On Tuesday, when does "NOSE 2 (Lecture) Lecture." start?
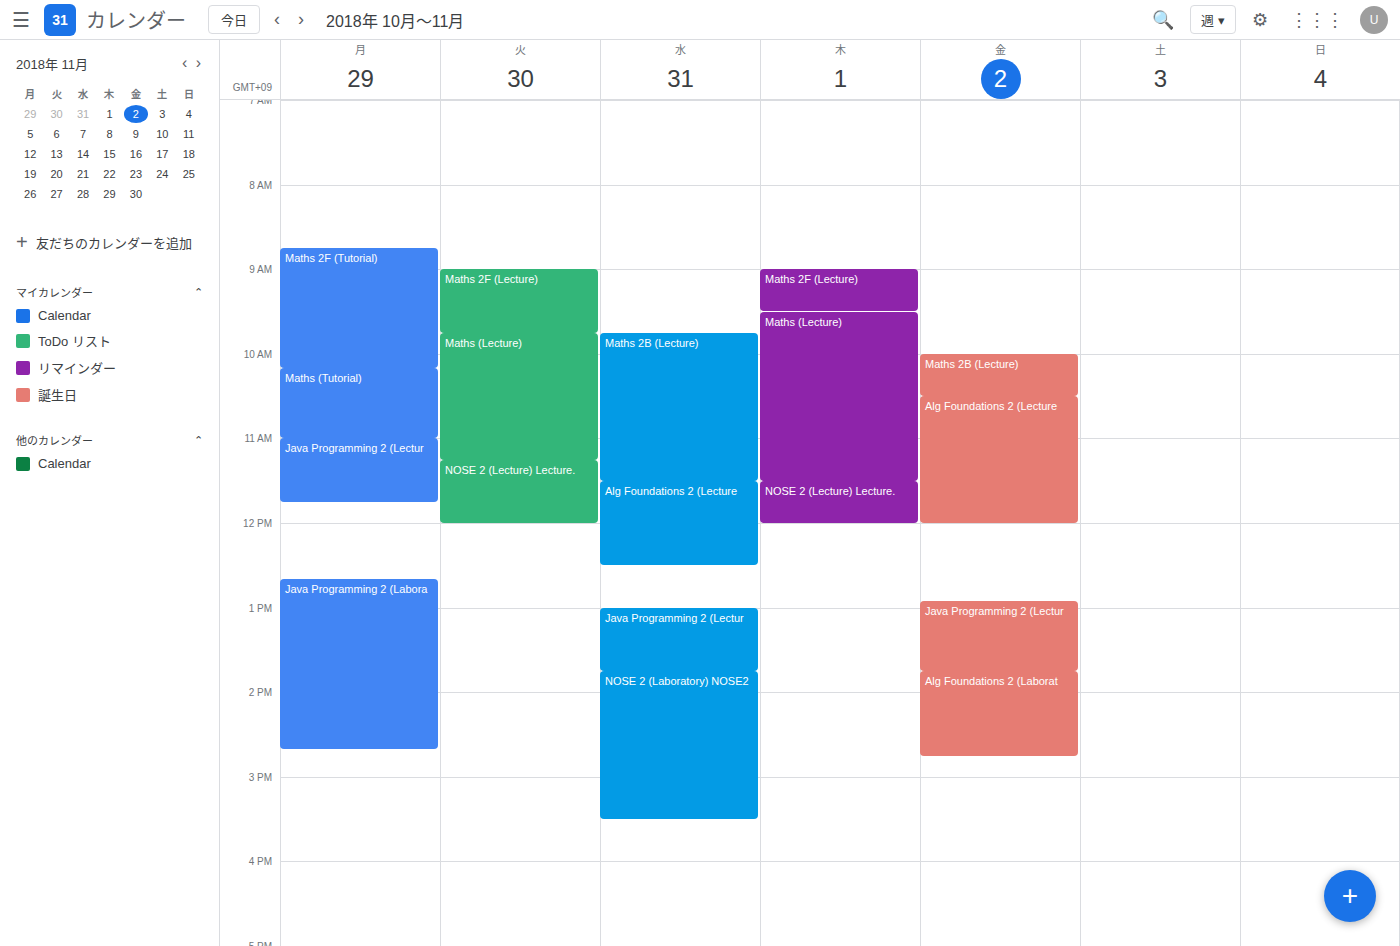
11:15 AM